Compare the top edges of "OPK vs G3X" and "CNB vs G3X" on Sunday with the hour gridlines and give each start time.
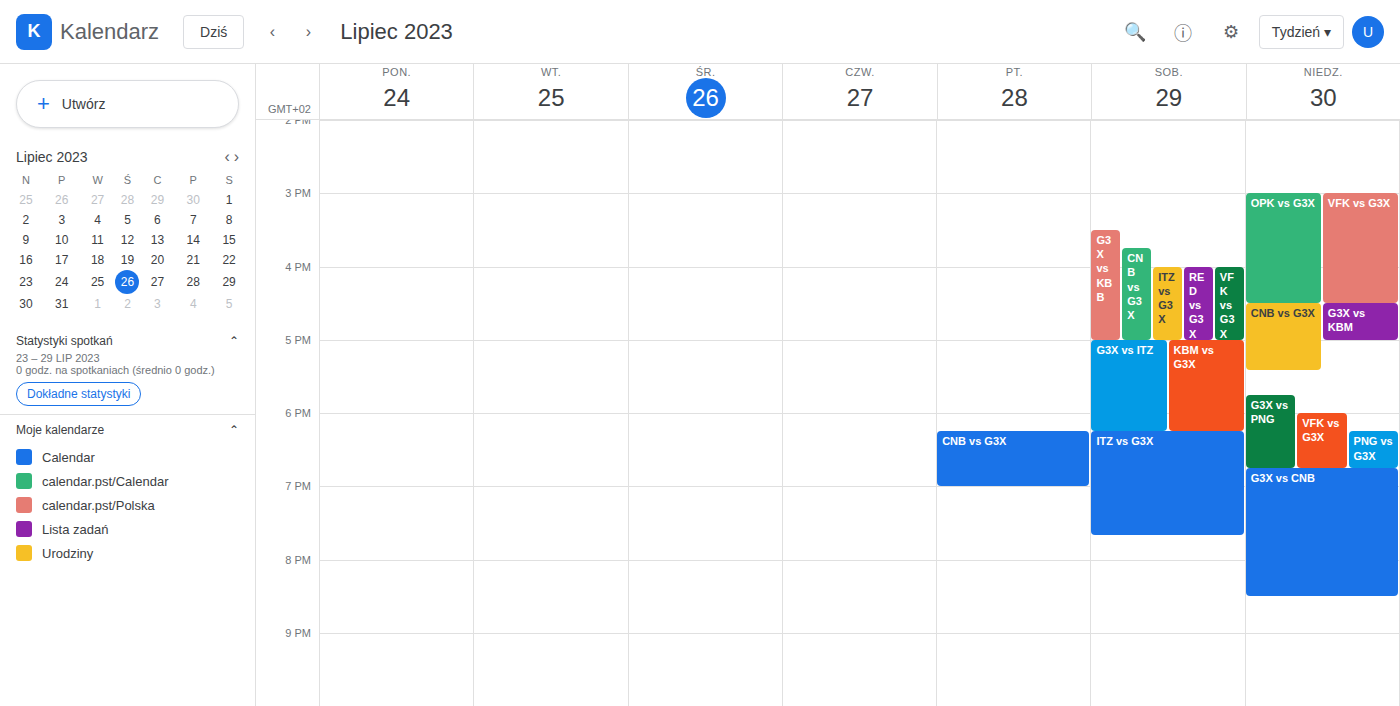
"OPK vs G3X": 3:00 PM, exactly on the 3 PM line. "CNB vs G3X": 4:30 PM, halfway between the 4 PM and 5 PM lines.